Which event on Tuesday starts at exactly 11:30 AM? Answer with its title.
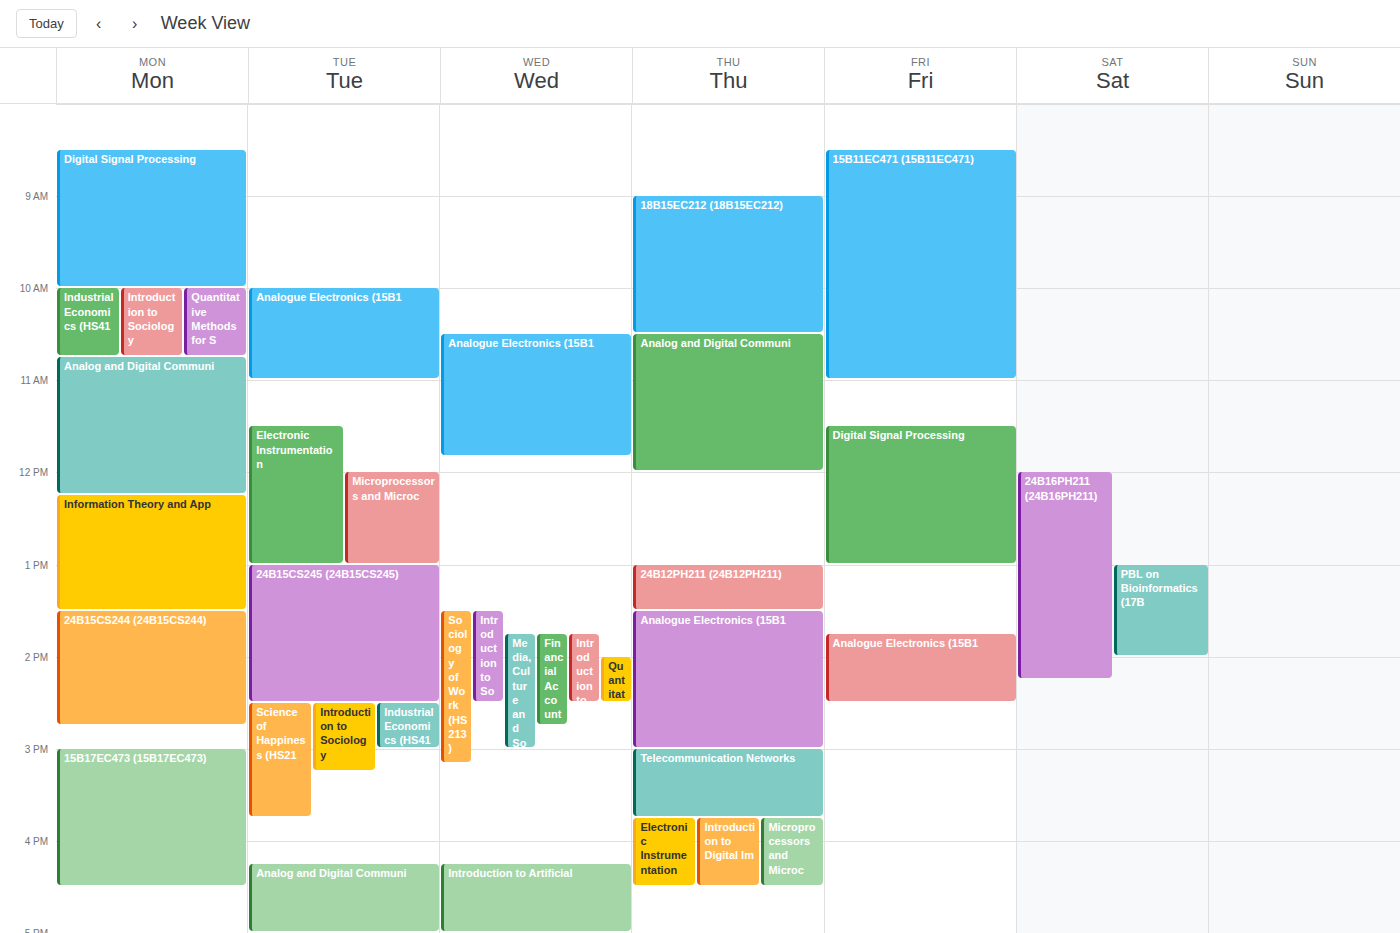
"Electronic Instrumentation"